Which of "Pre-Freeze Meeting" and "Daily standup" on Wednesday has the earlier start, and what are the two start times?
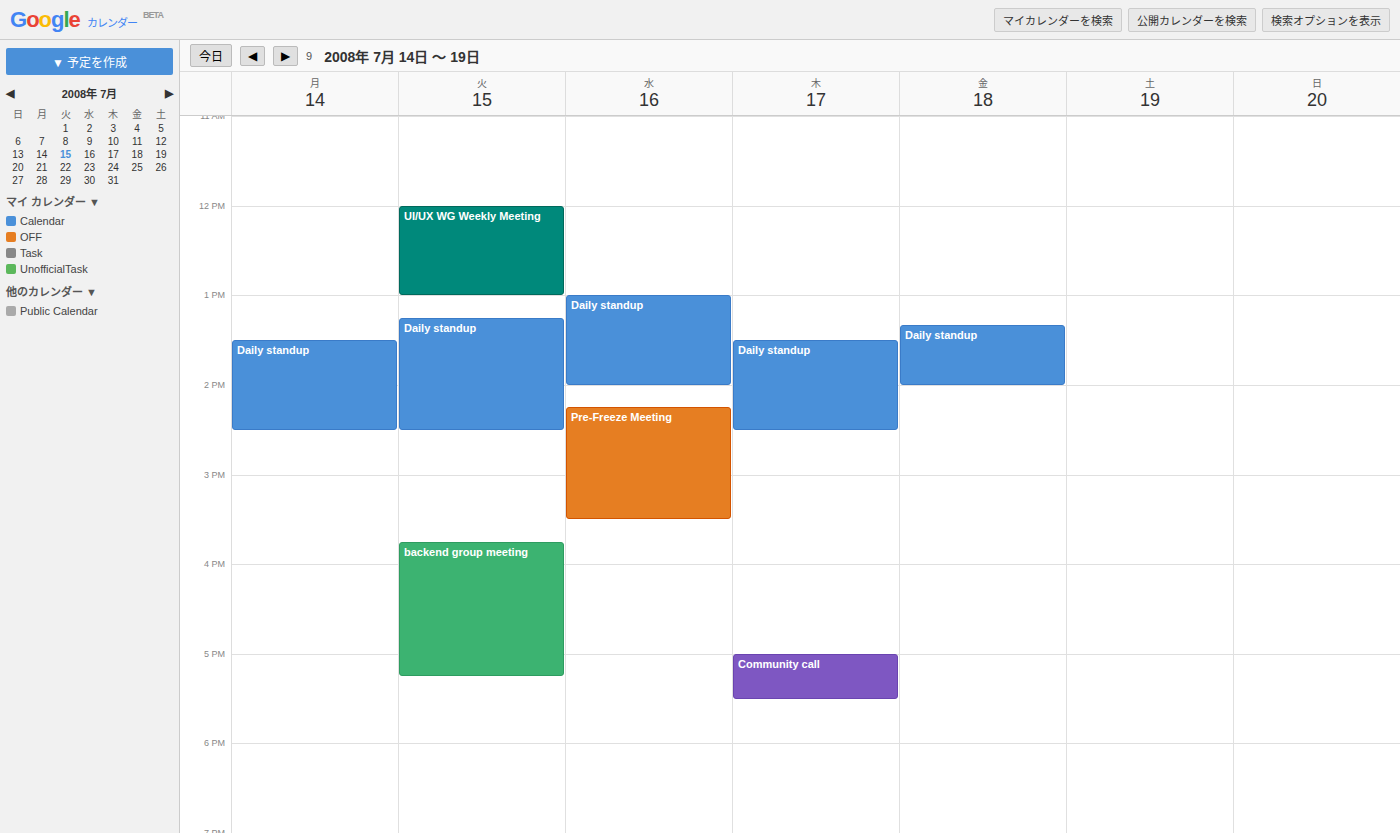
"Daily standup" 1:00 PM; "Pre-Freeze Meeting" 2:15 PM.